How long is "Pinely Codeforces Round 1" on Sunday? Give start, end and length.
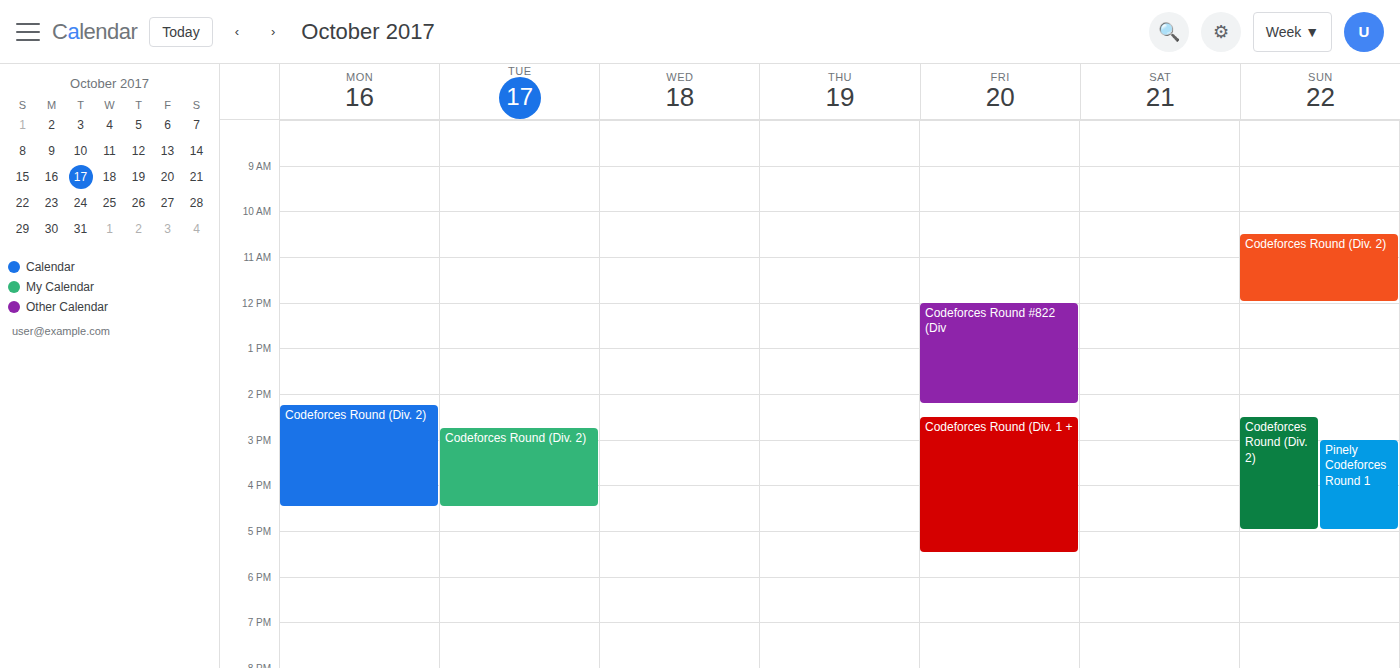
3:00 PM to 5:00 PM, 2 hours